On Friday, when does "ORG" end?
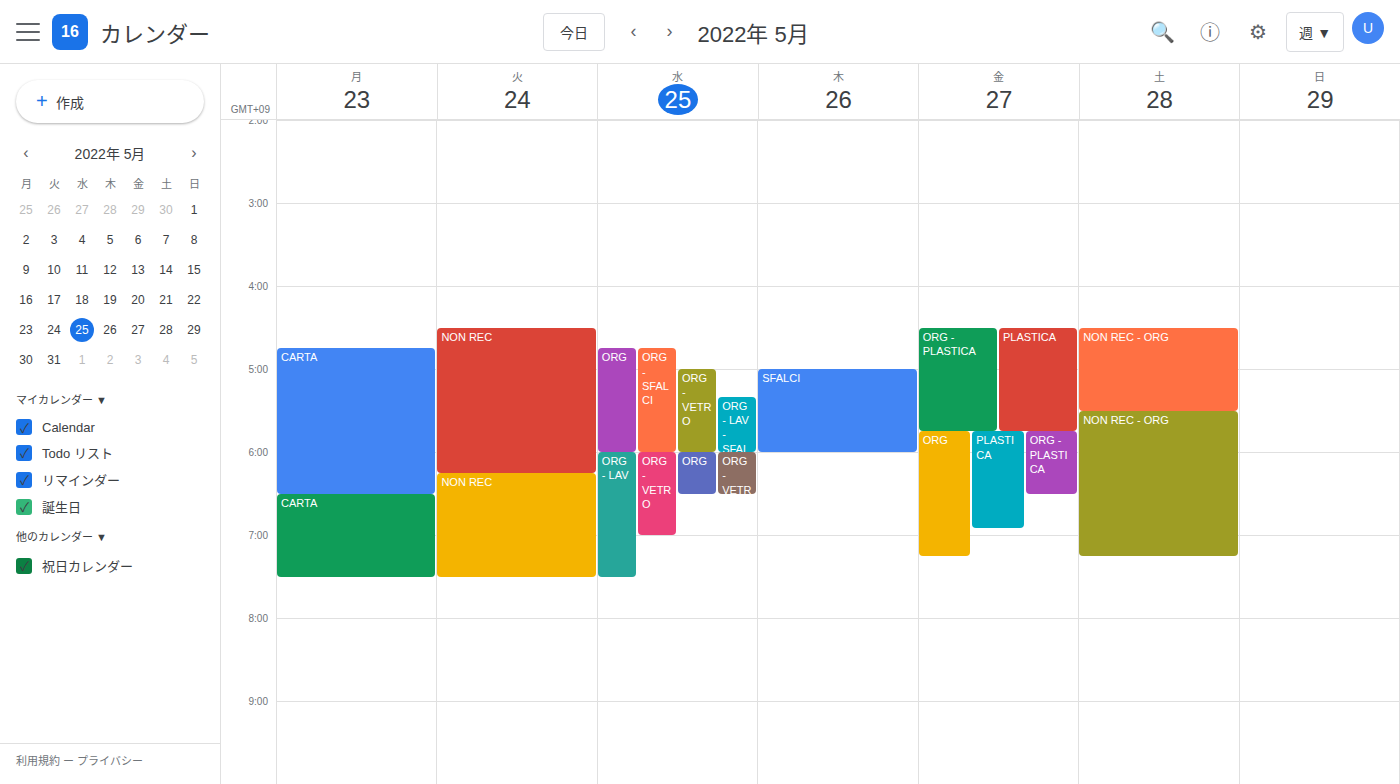
07:15